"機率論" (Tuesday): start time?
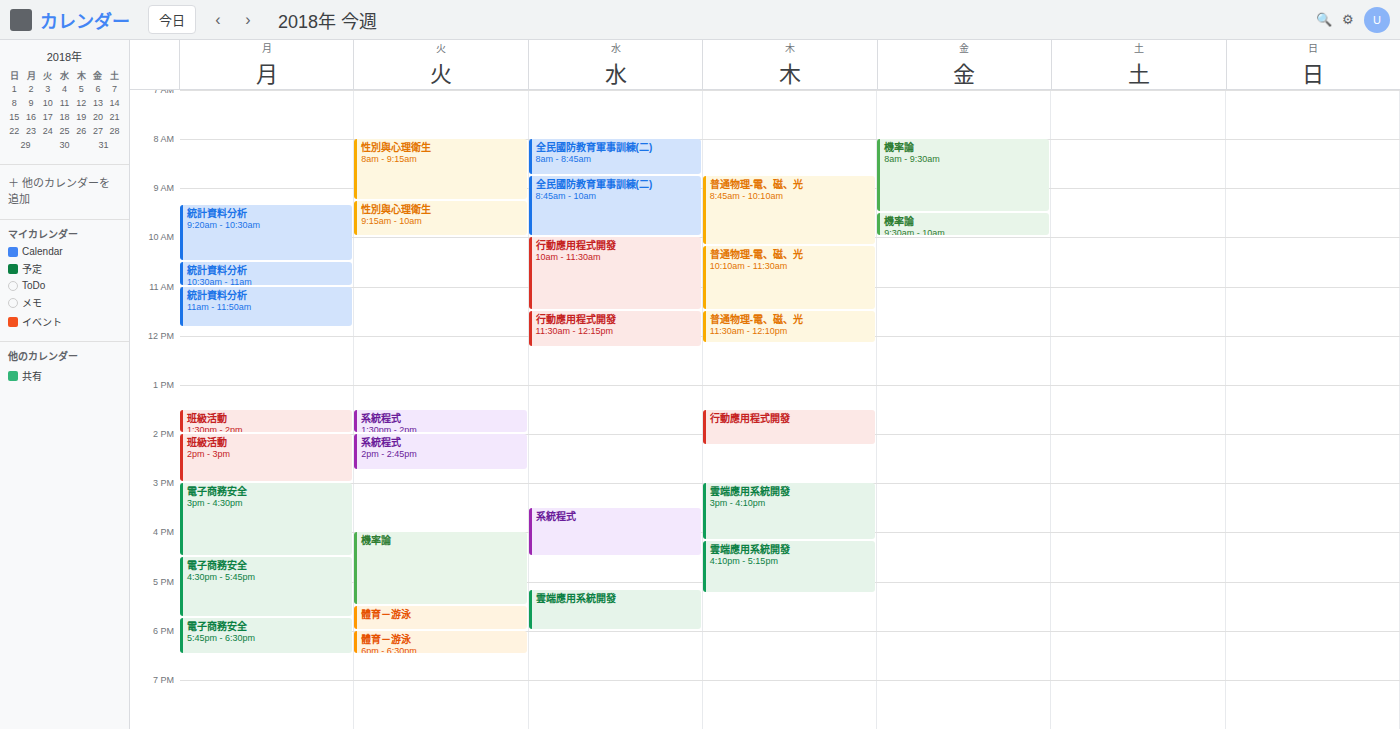
4:00 PM